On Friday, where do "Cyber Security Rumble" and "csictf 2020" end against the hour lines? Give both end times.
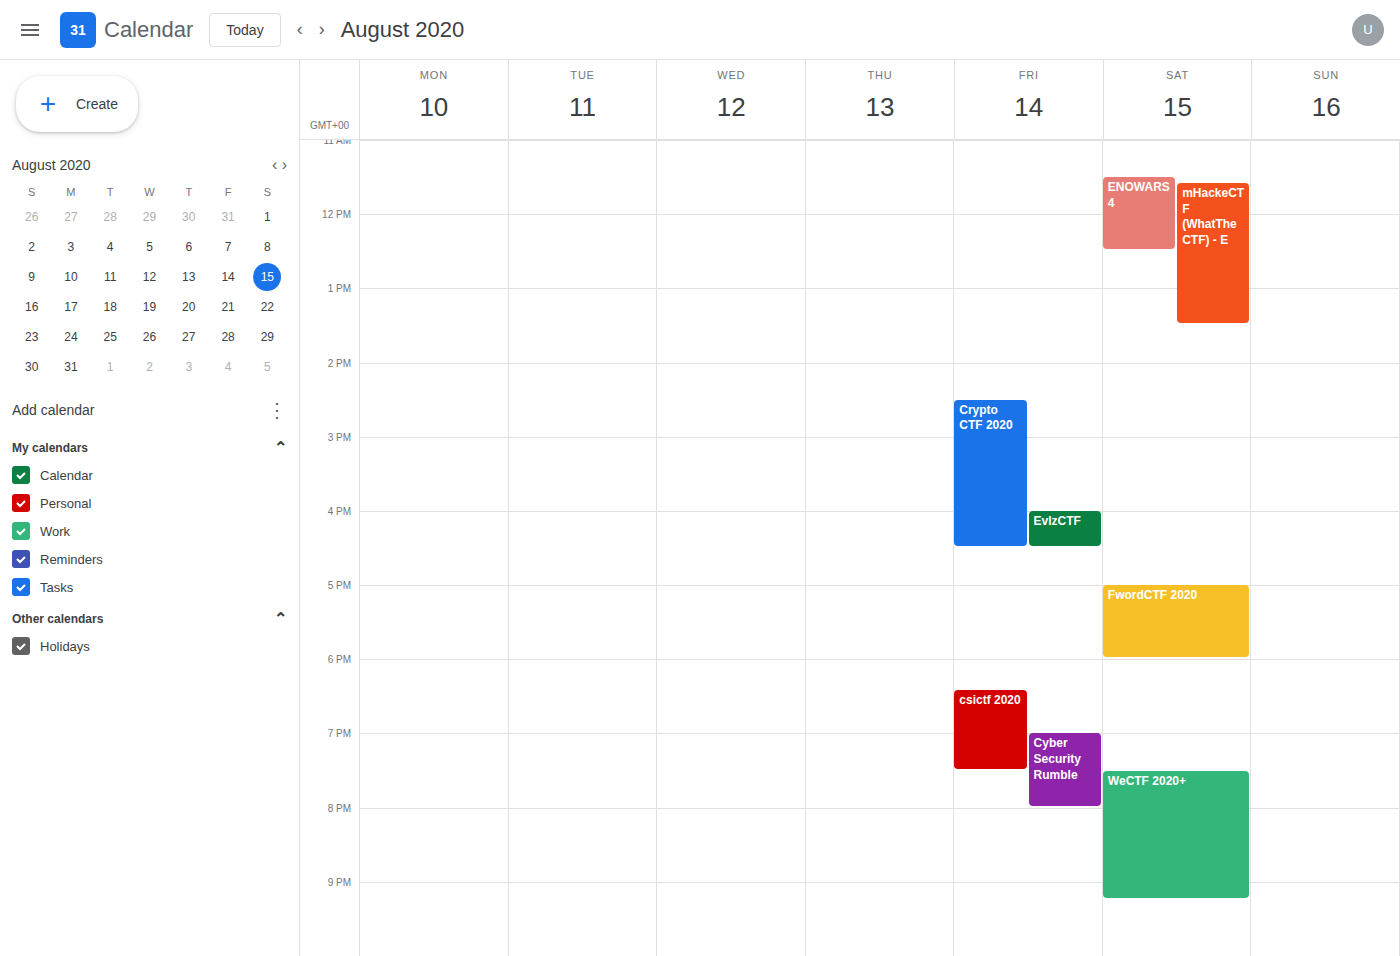
"Cyber Security Rumble": 8:00 PM, exactly on the 8 PM line. "csictf 2020": 7:30 PM, halfway between the 7 PM and 8 PM lines.